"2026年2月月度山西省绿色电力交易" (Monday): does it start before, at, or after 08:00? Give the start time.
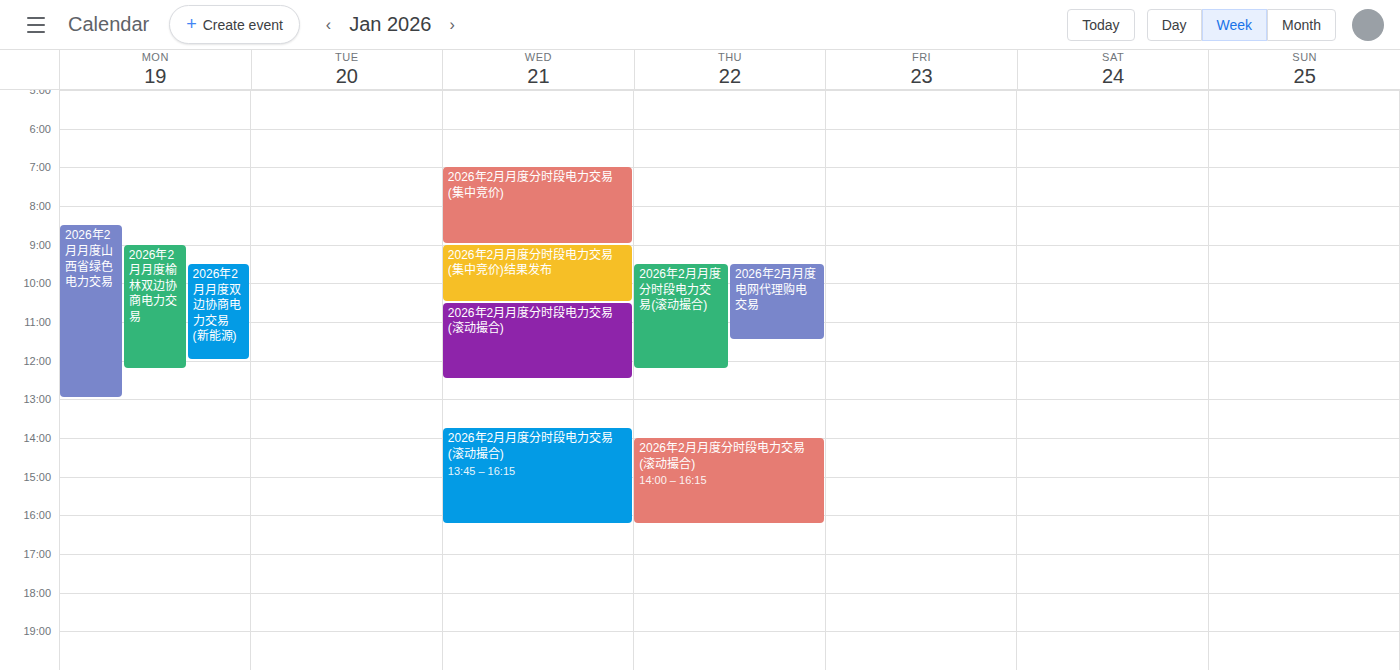
08:30 -- after 08:00, 30 minutes below the 08:00 line.